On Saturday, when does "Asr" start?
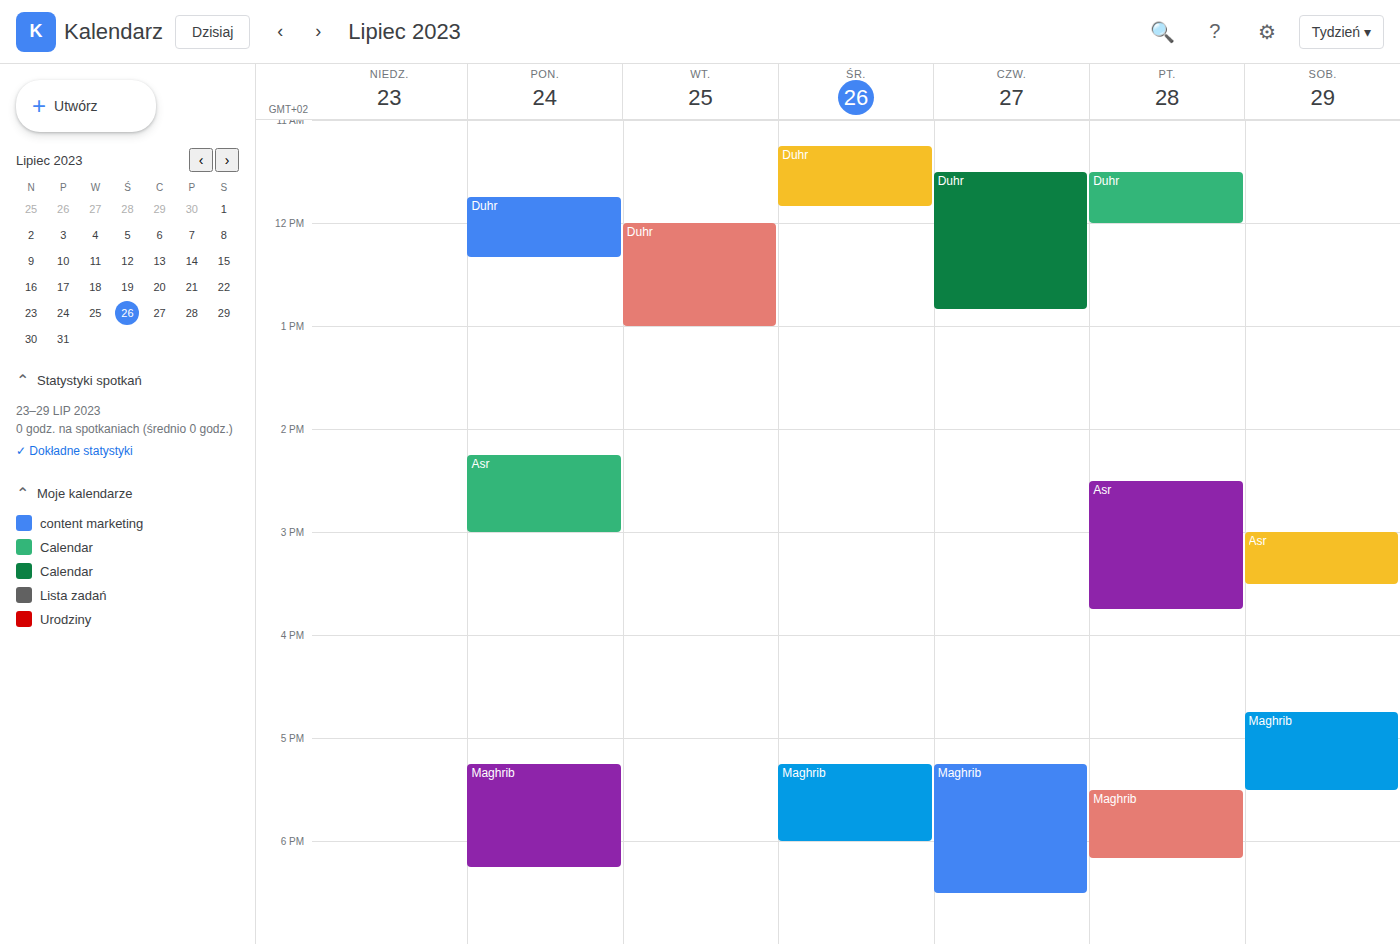
3:00 PM